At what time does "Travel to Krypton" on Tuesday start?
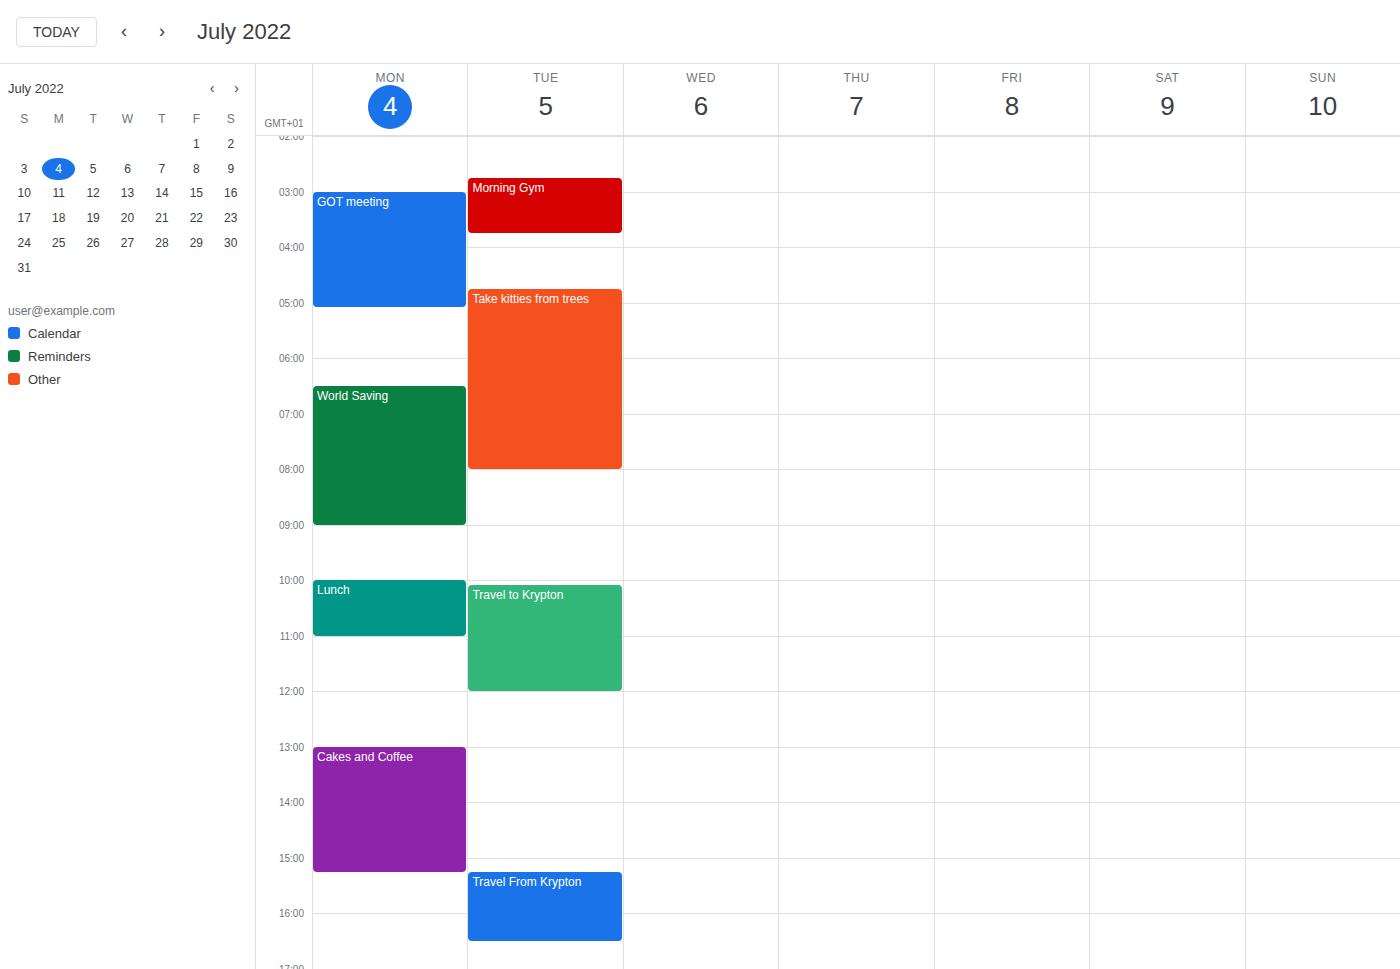
10:05 AM